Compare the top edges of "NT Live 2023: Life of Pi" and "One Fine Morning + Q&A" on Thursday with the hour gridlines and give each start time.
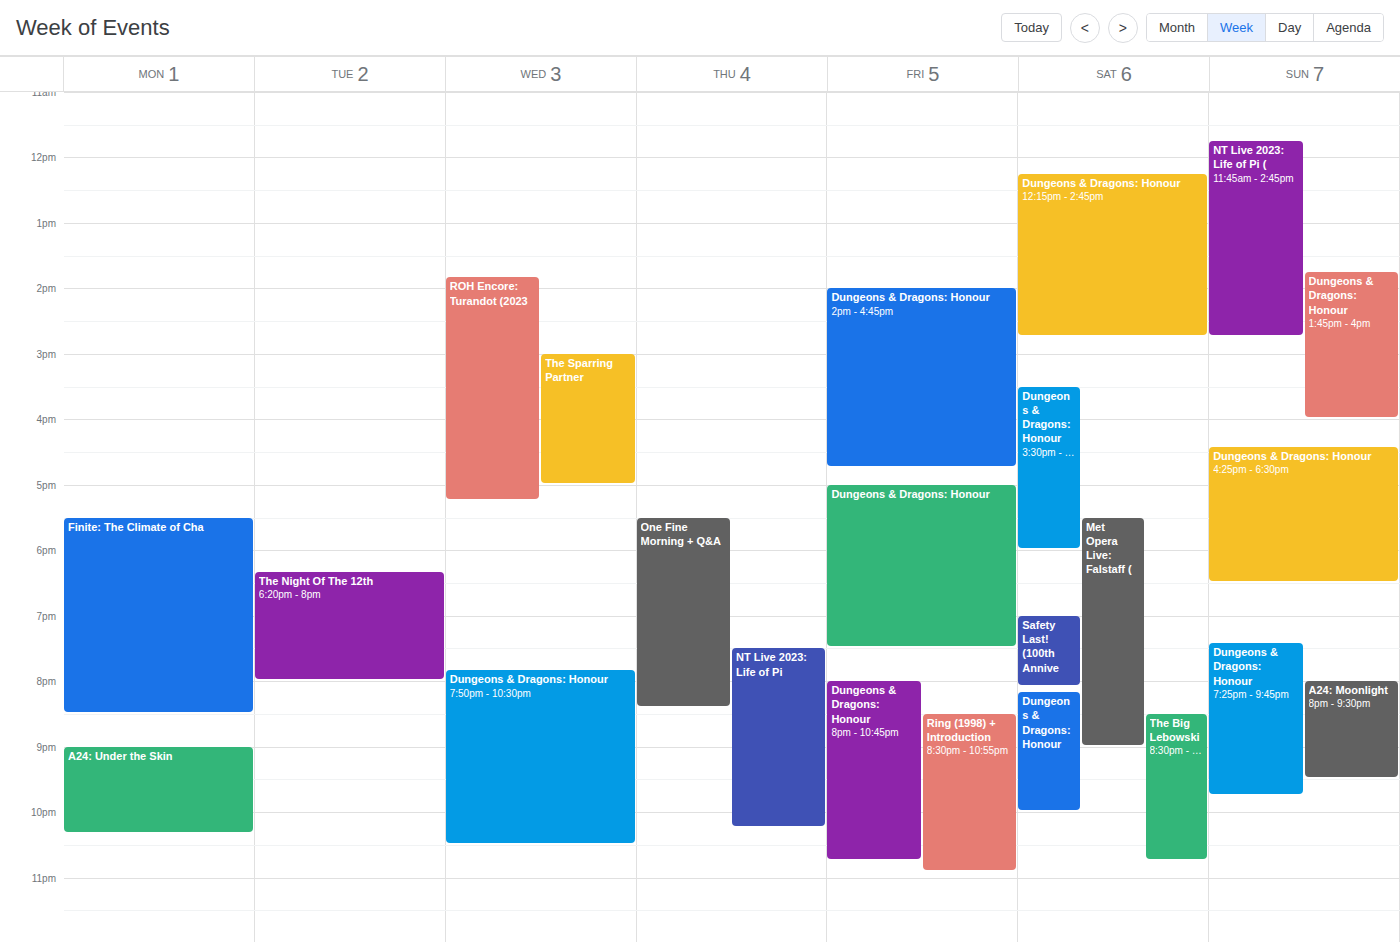
"NT Live 2023: Life of Pi": 7:30 PM, halfway between the 7 PM and 8 PM lines. "One Fine Morning + Q&A": 5:30 PM, halfway between the 5 PM and 6 PM lines.